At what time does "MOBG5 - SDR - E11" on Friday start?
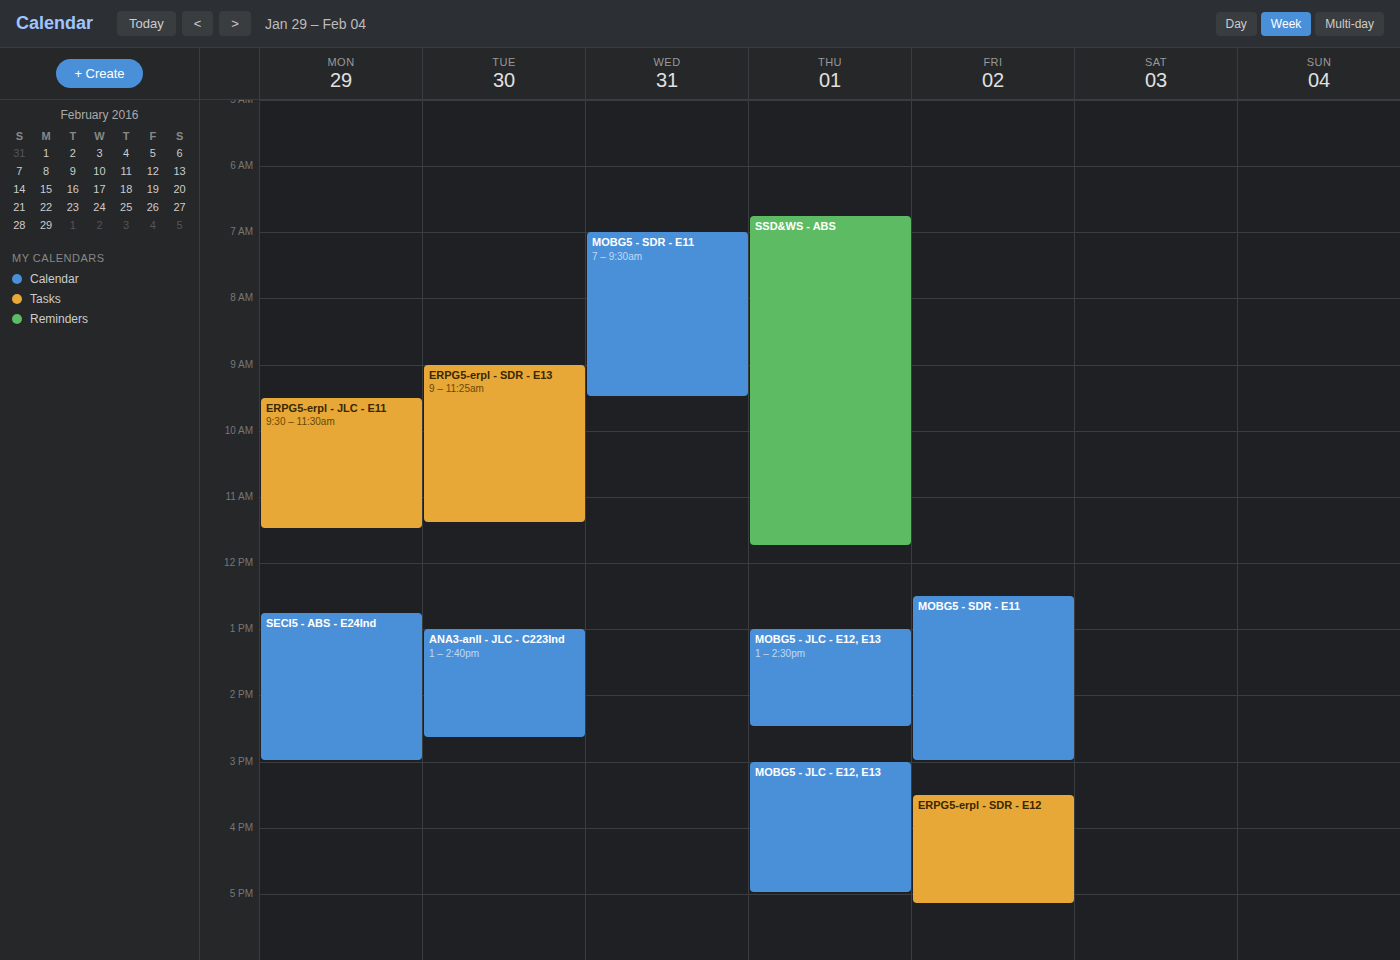
12:30 PM